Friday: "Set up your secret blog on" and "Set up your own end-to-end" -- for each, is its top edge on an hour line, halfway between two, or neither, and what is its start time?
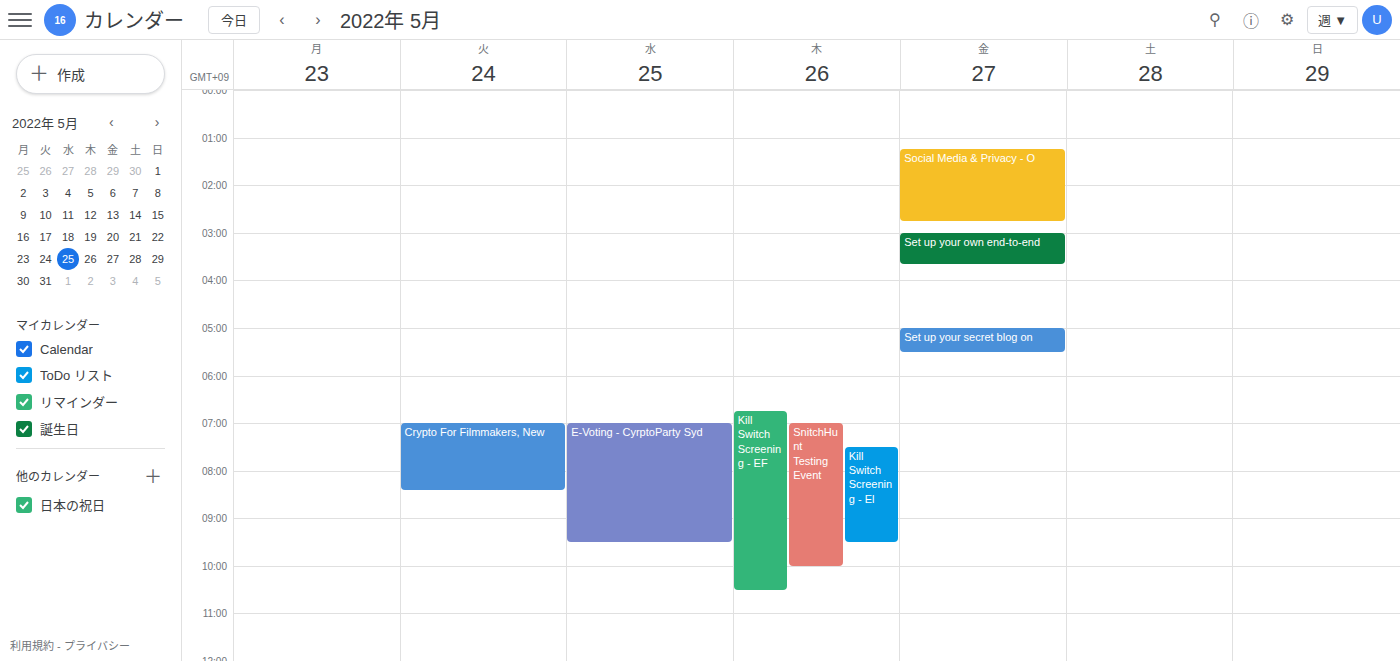
"Set up your secret blog on": 5:00 AM, exactly on the 5 AM line. "Set up your own end-to-end": 3:00 AM, exactly on the 3 AM line.